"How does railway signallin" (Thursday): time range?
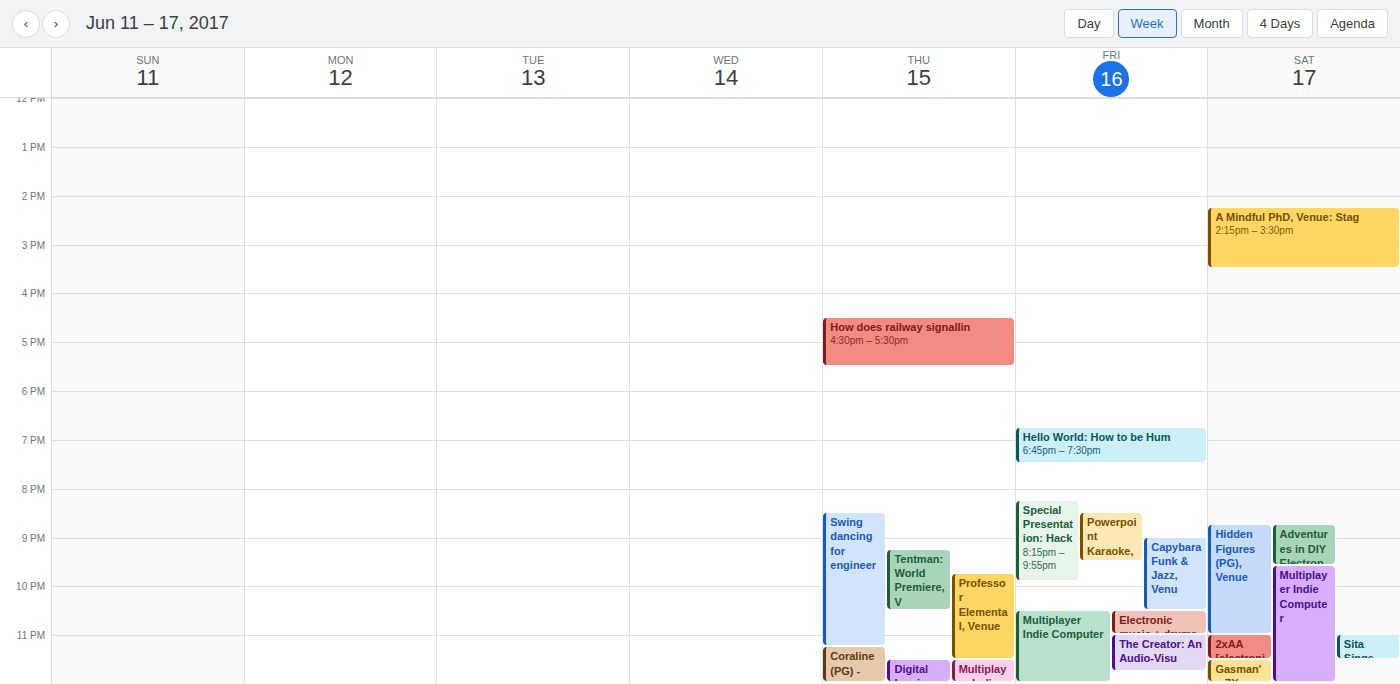
4:30 PM to 5:30 PM